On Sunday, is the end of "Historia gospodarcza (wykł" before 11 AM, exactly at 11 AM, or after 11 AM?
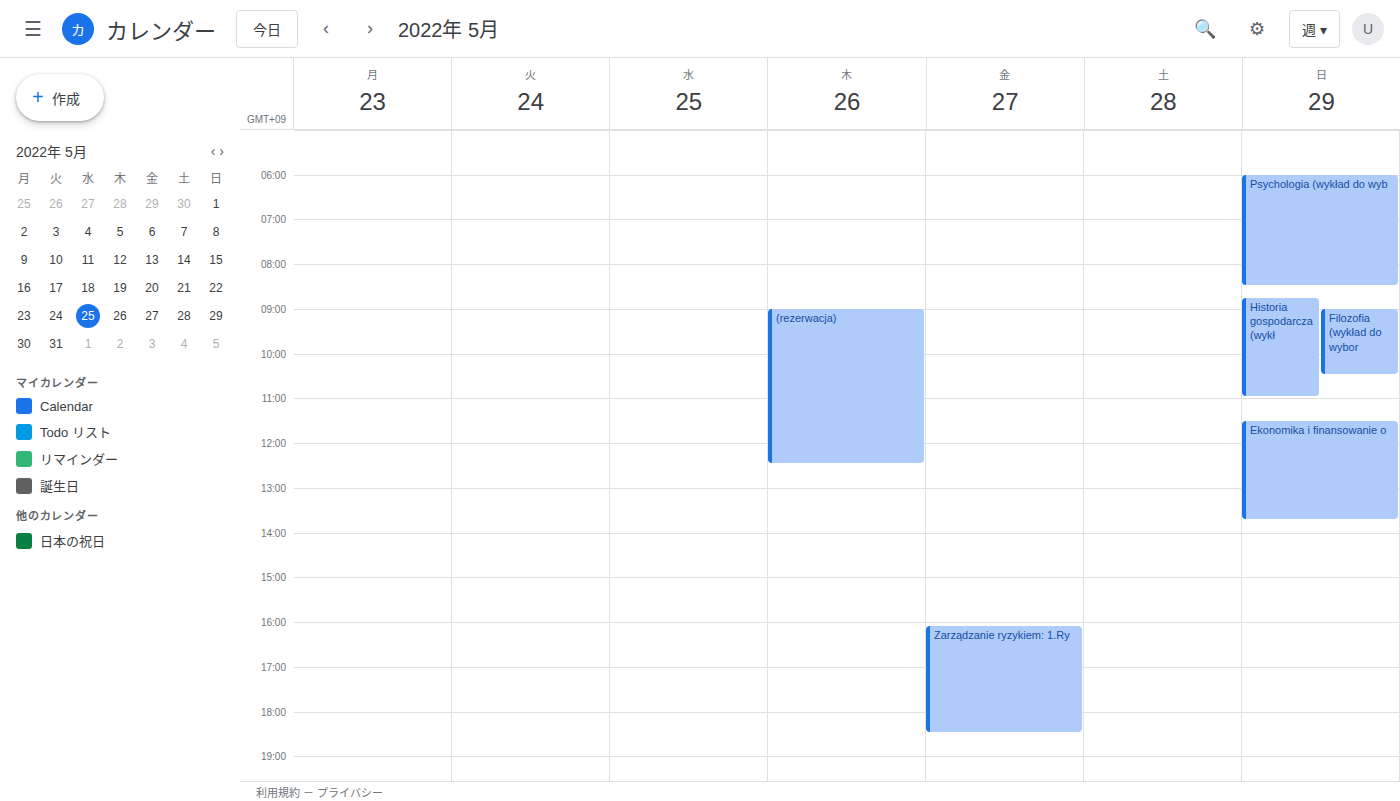
11:00 AM -- exactly at 11 AM, on the 11 AM line.